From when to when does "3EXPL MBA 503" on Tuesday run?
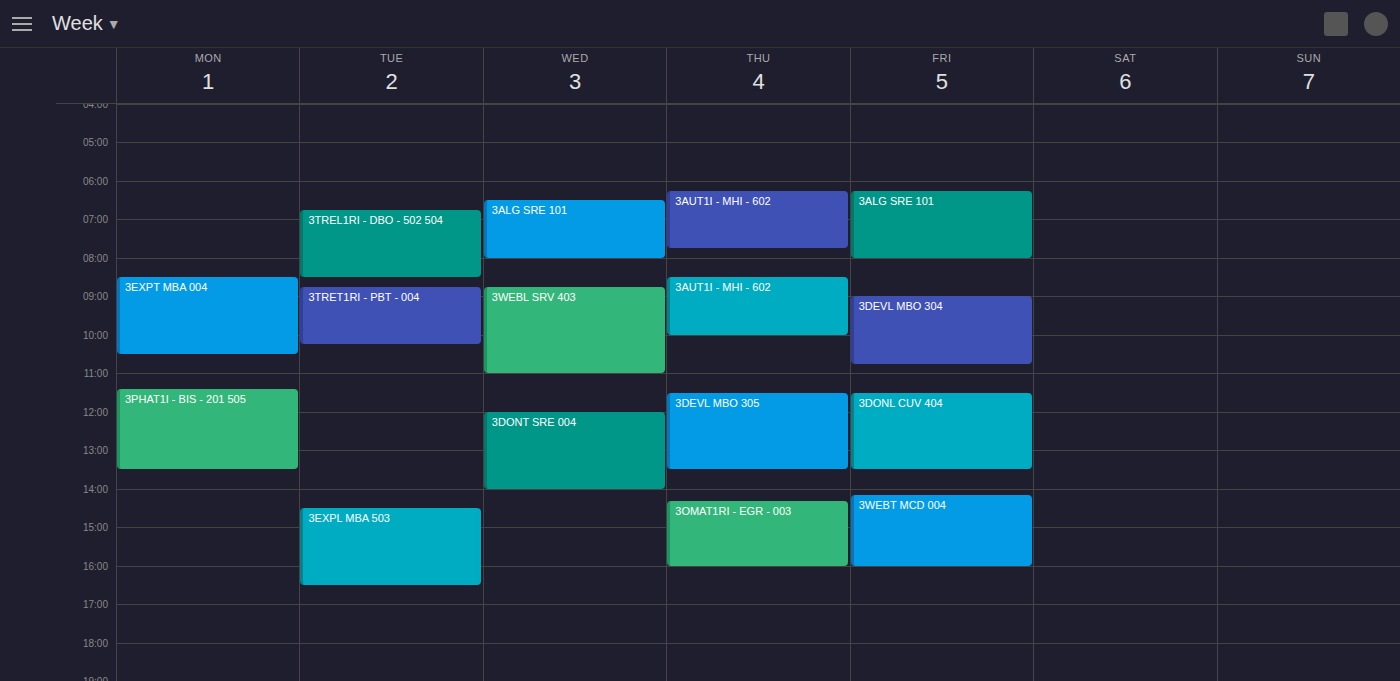
2:30 PM to 4:30 PM